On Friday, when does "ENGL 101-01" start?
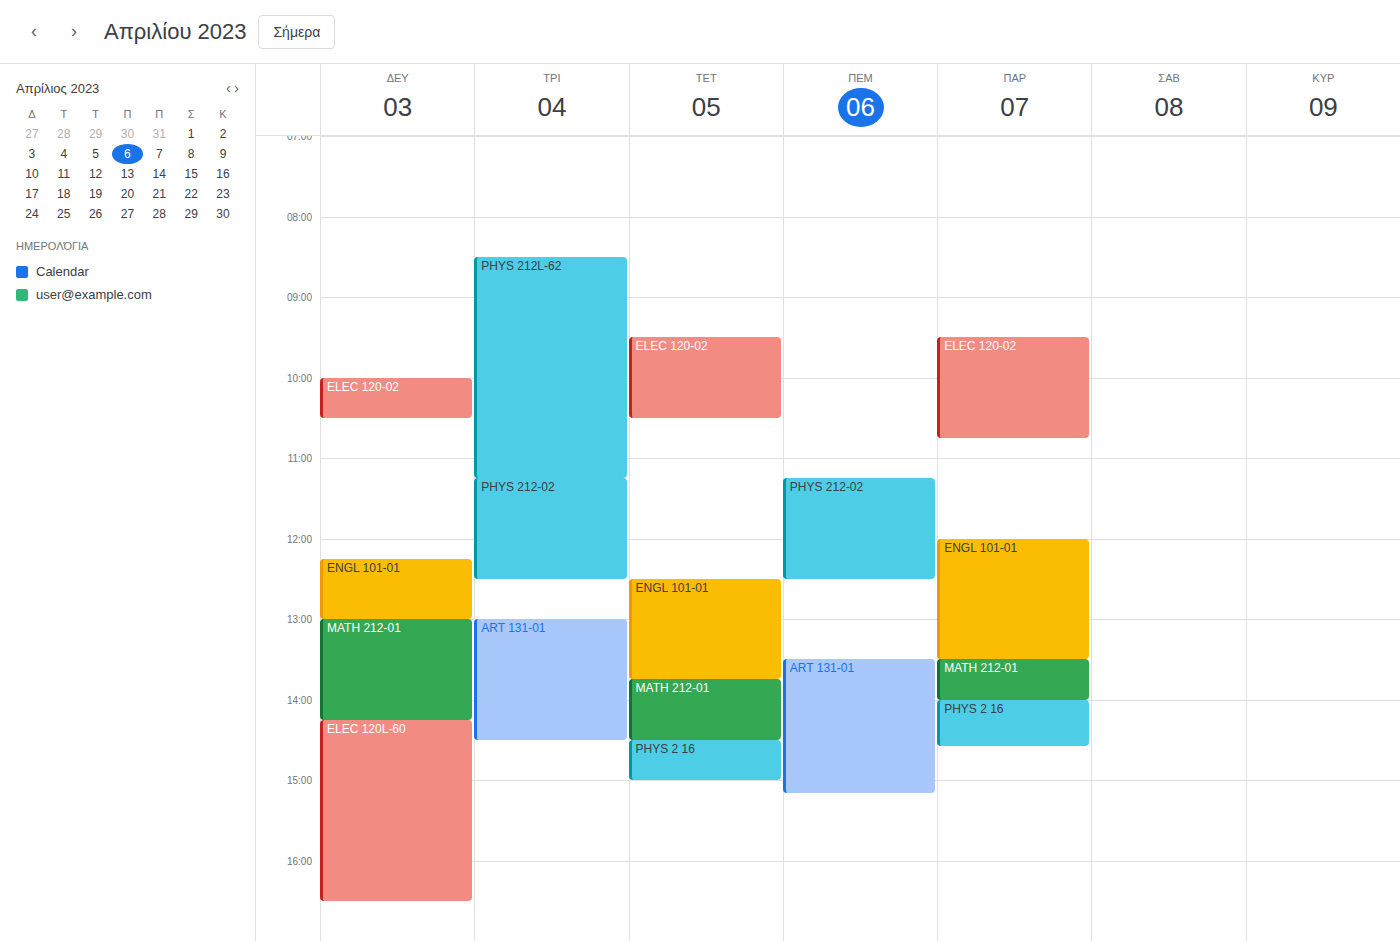
12:00 PM